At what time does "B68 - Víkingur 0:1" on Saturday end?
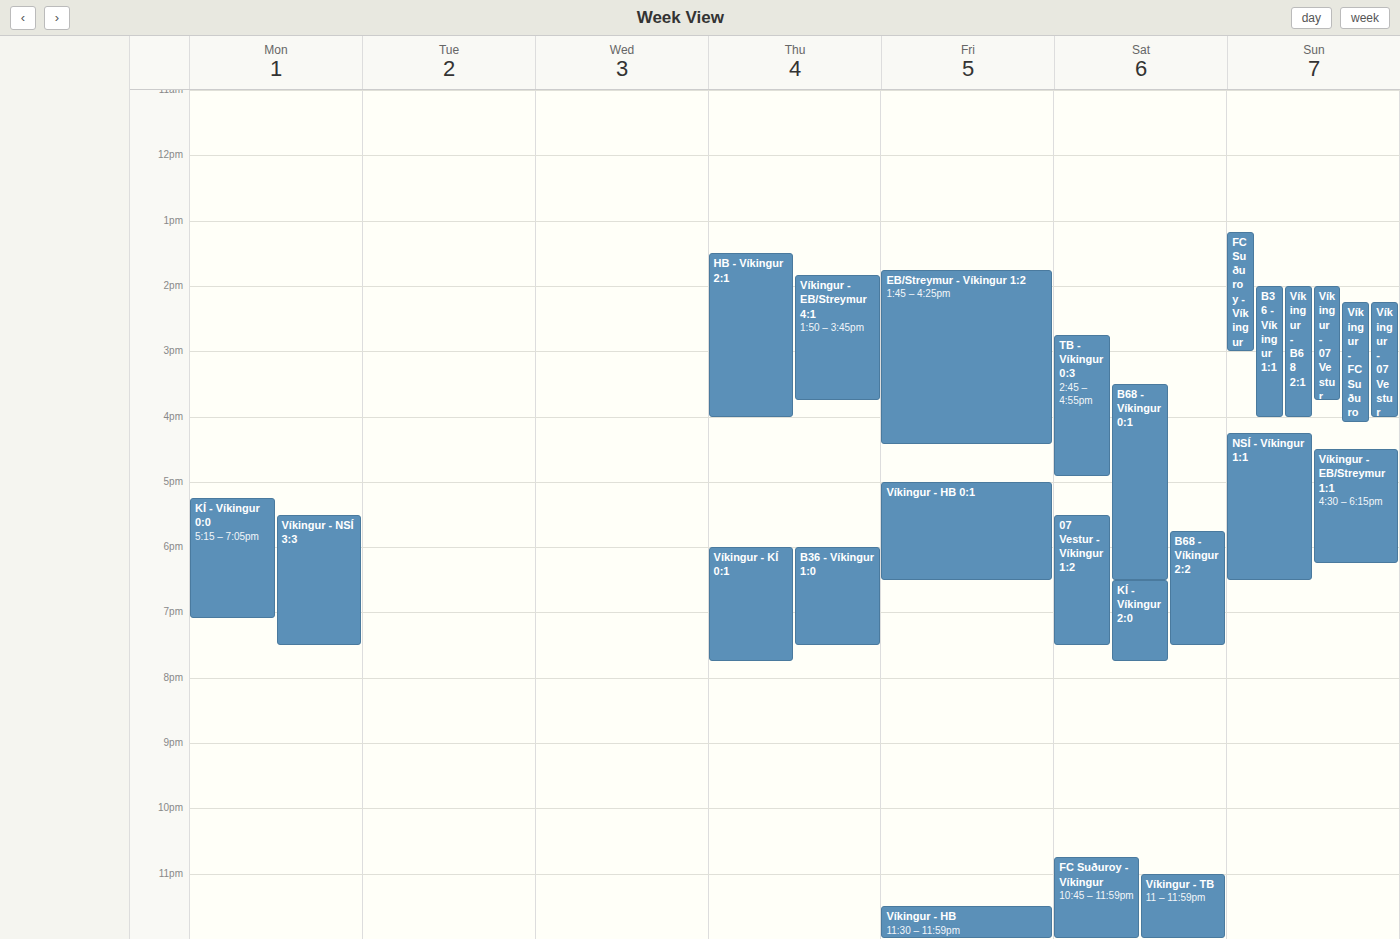
6:30 PM